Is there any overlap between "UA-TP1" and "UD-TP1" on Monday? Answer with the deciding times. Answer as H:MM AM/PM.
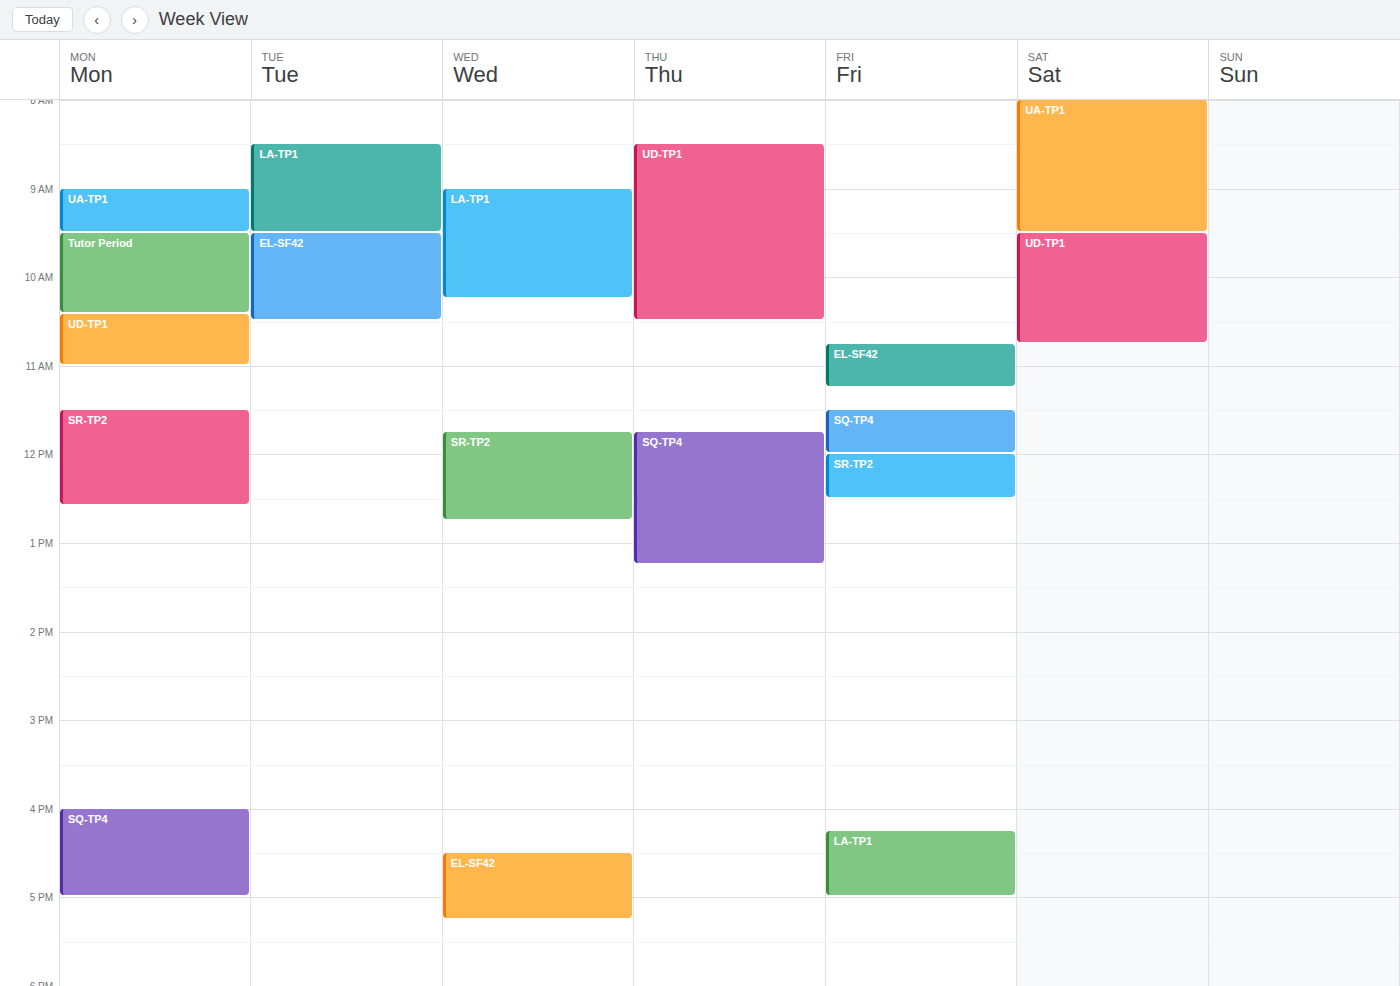
"UA-TP1" ends at 9:30 AM and "UD-TP1" starts at 10:25 AM -- no overlap.